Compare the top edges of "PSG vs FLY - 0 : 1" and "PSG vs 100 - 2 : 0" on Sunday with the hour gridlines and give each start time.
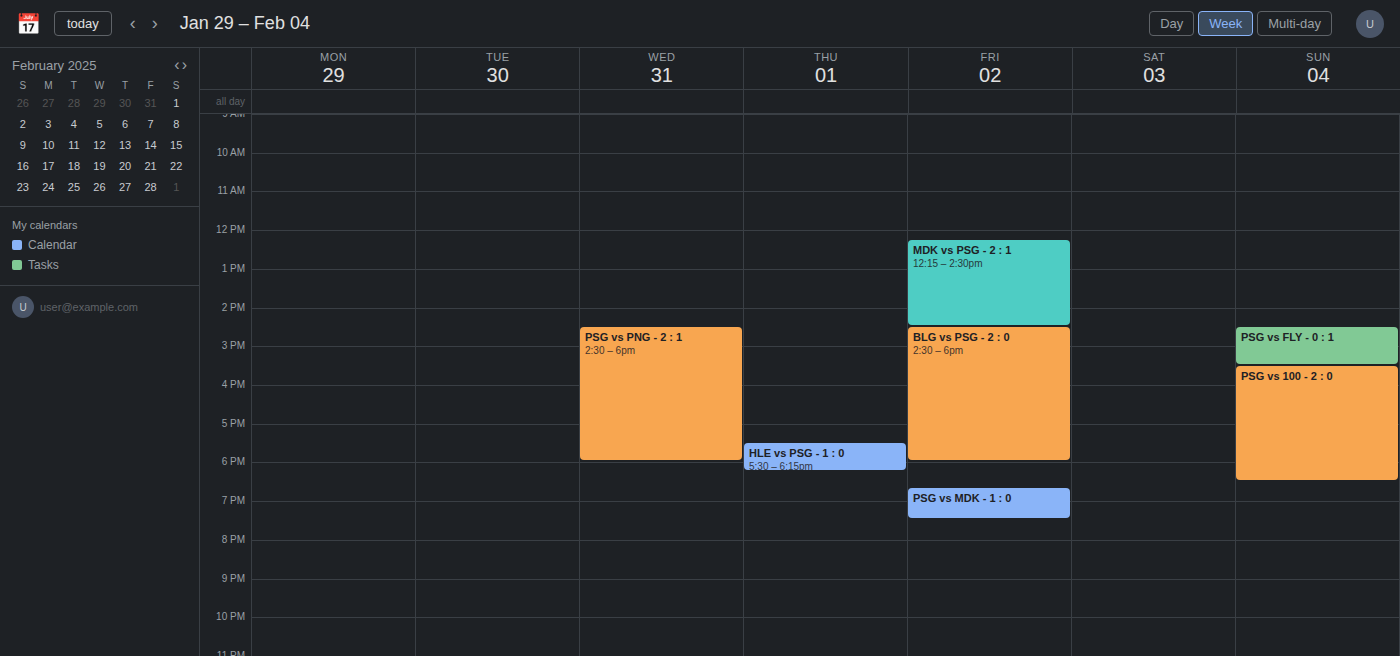
"PSG vs FLY - 0 : 1": 14:30, halfway between the 14:00 and 15:00 lines. "PSG vs 100 - 2 : 0": 15:30, halfway between the 15:00 and 16:00 lines.